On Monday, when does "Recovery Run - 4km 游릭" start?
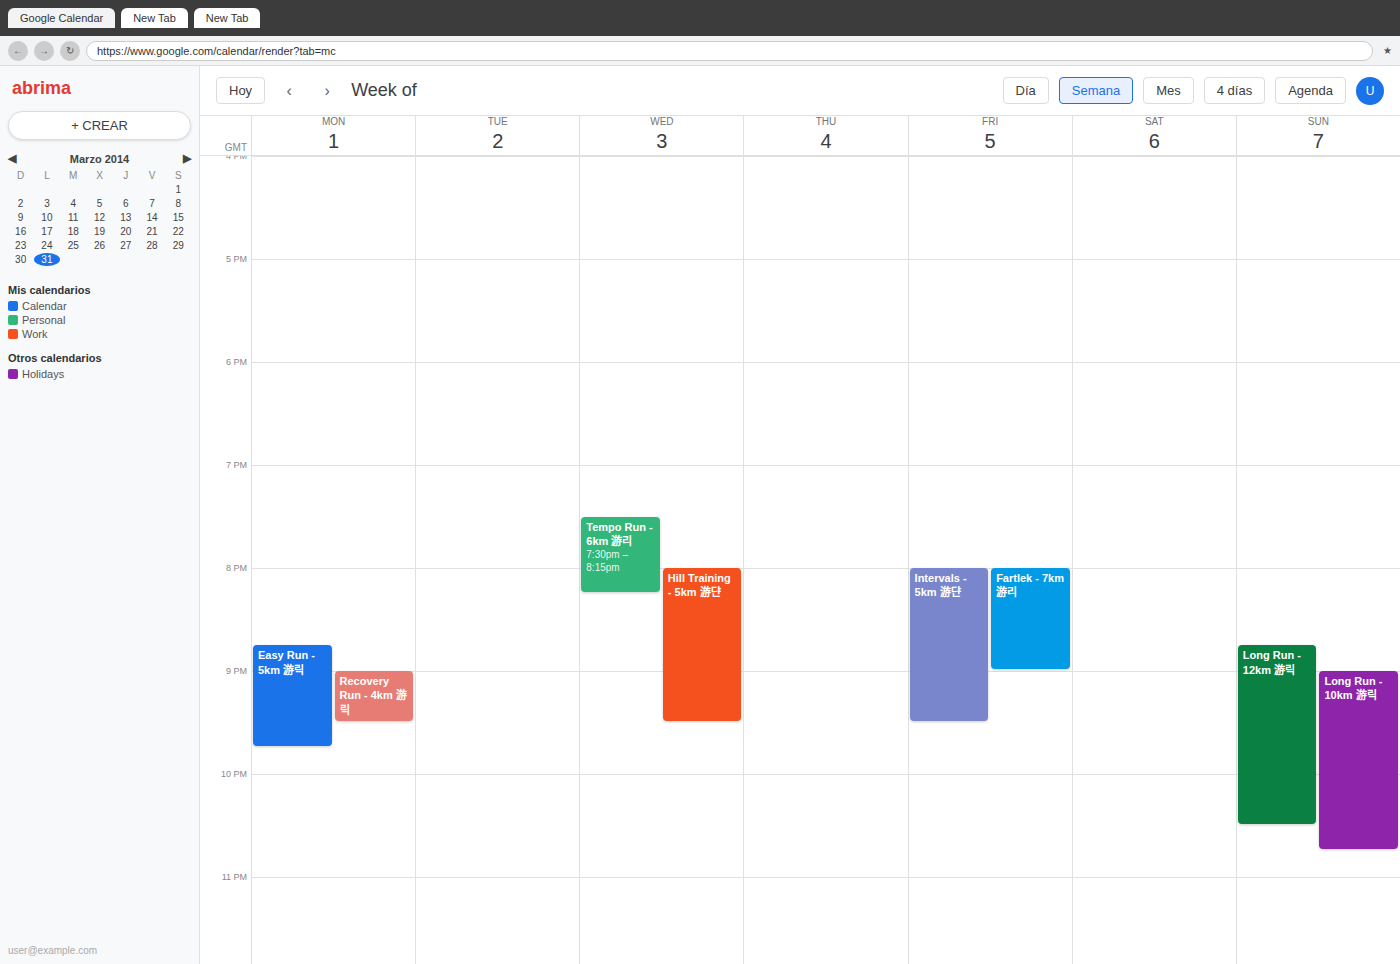
9:00 PM